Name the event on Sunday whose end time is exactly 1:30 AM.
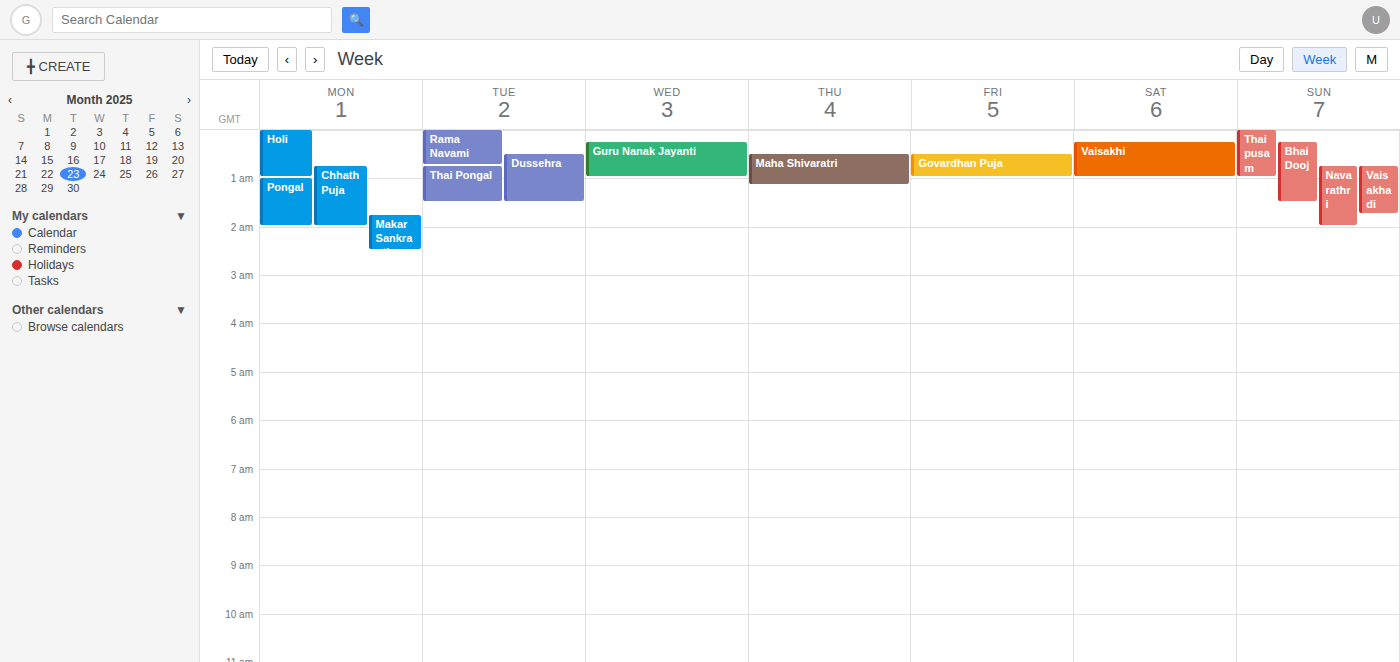
"Bhai Dooj"